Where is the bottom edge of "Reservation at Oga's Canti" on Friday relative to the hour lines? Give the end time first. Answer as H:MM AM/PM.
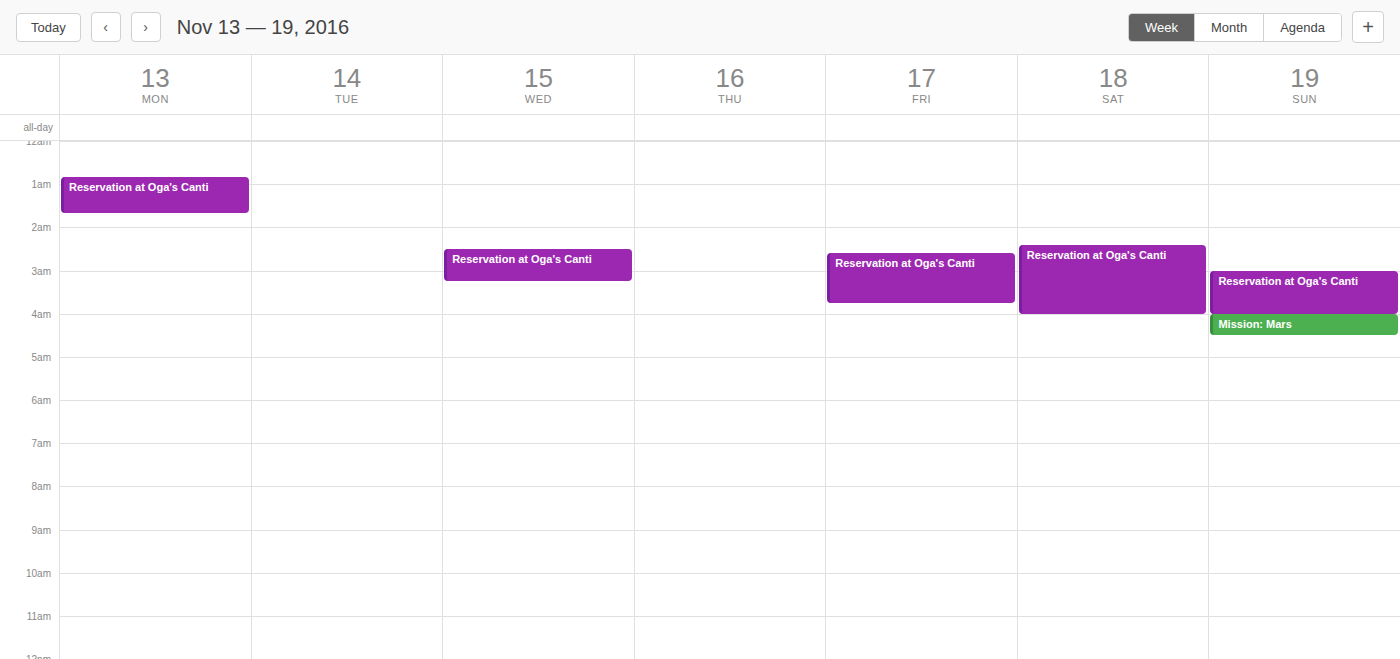
3:45 AM -- neither: three quarters of the way from the 3 AM line to the 4 AM line.